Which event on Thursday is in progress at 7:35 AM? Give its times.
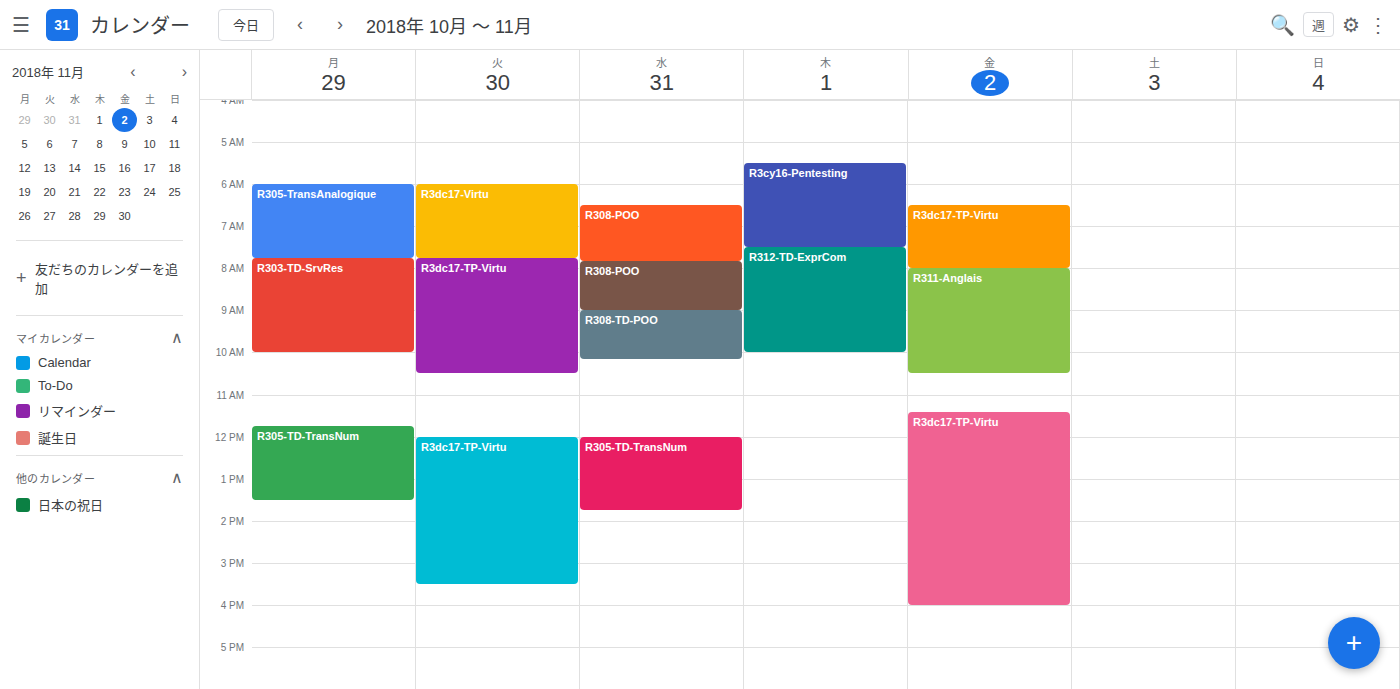
"R312-TD-ExprCom", 7:30 AM to 10:00 AM